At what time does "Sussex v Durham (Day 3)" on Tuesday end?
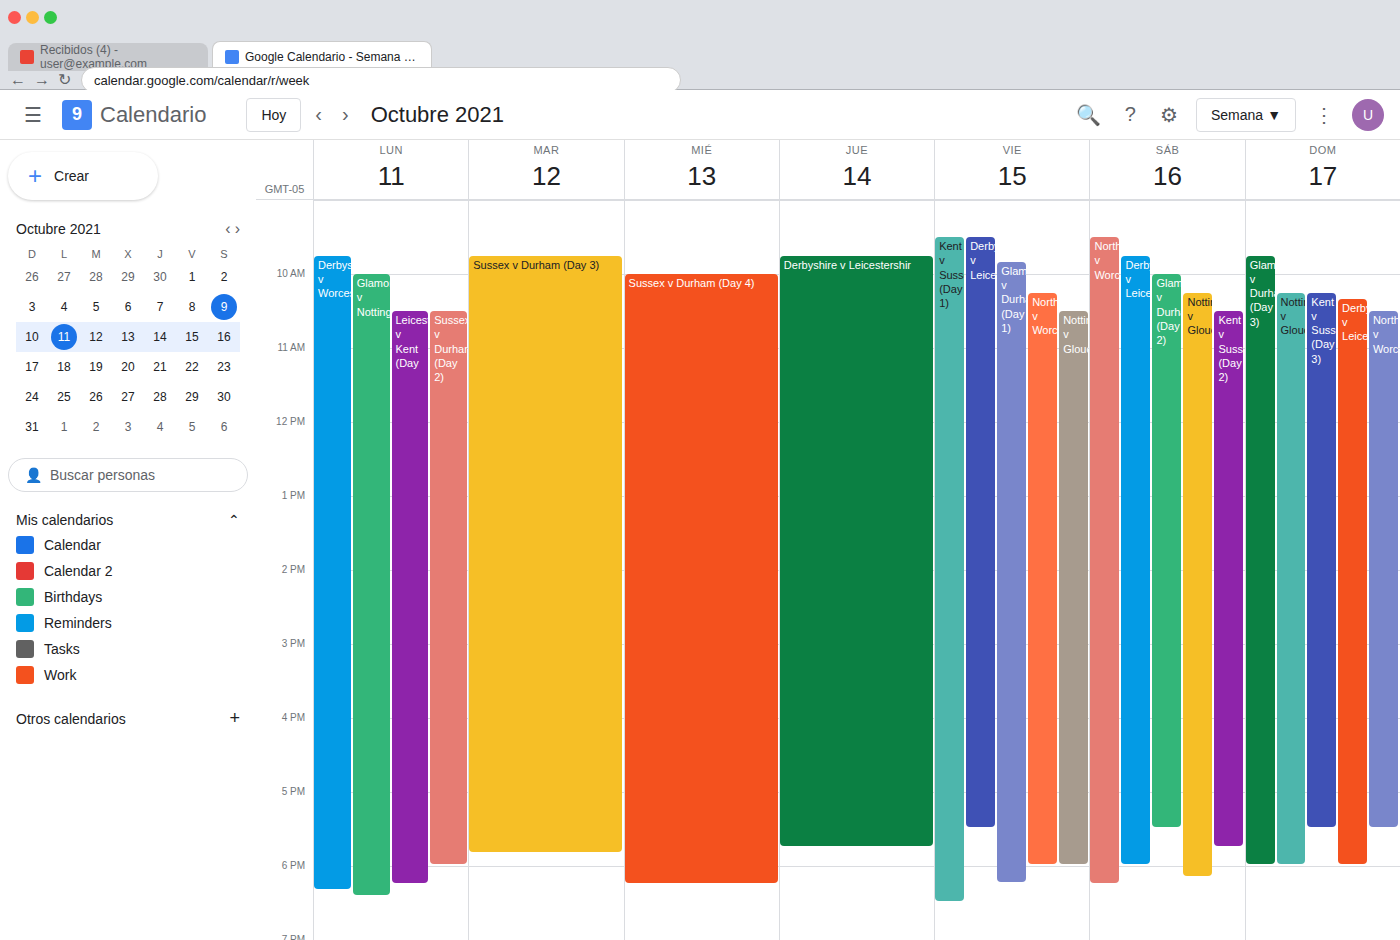
17:50